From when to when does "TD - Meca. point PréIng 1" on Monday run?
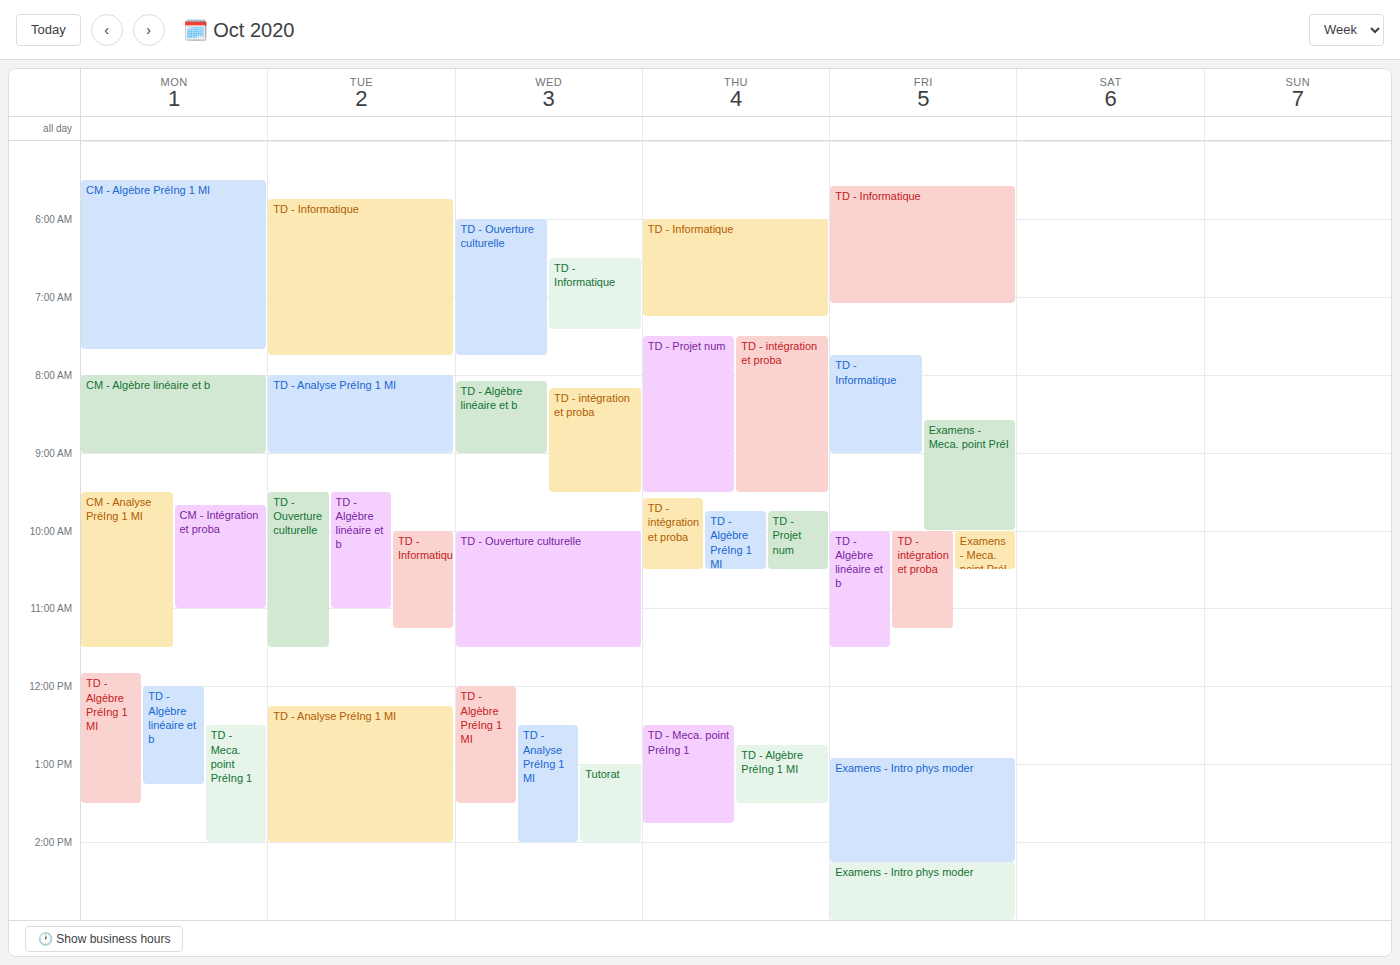
12:30 PM to 2:00 PM